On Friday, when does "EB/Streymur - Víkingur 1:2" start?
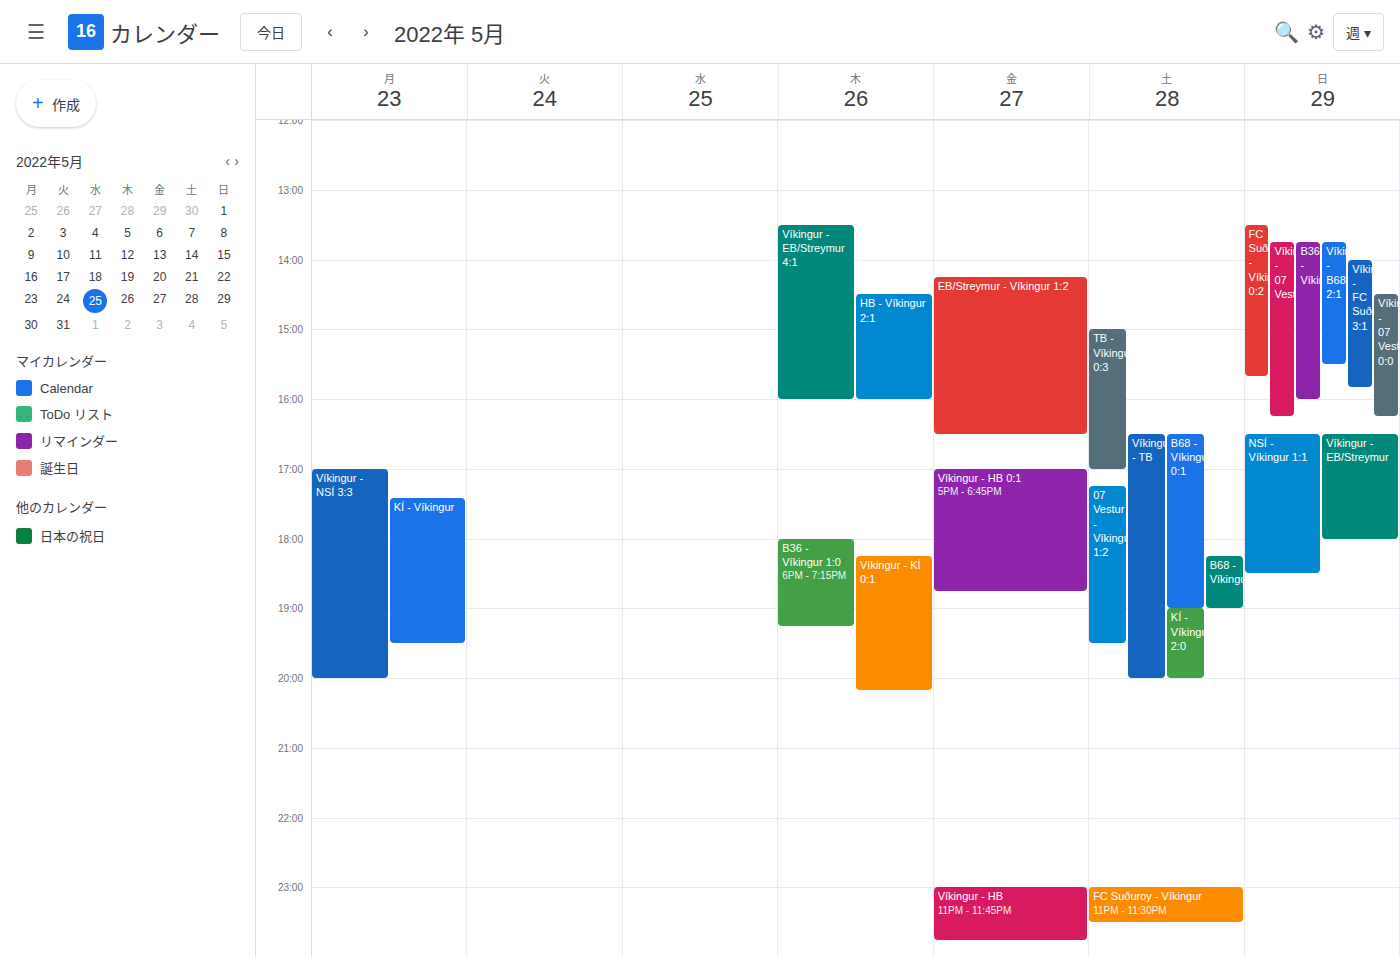
2:15 PM